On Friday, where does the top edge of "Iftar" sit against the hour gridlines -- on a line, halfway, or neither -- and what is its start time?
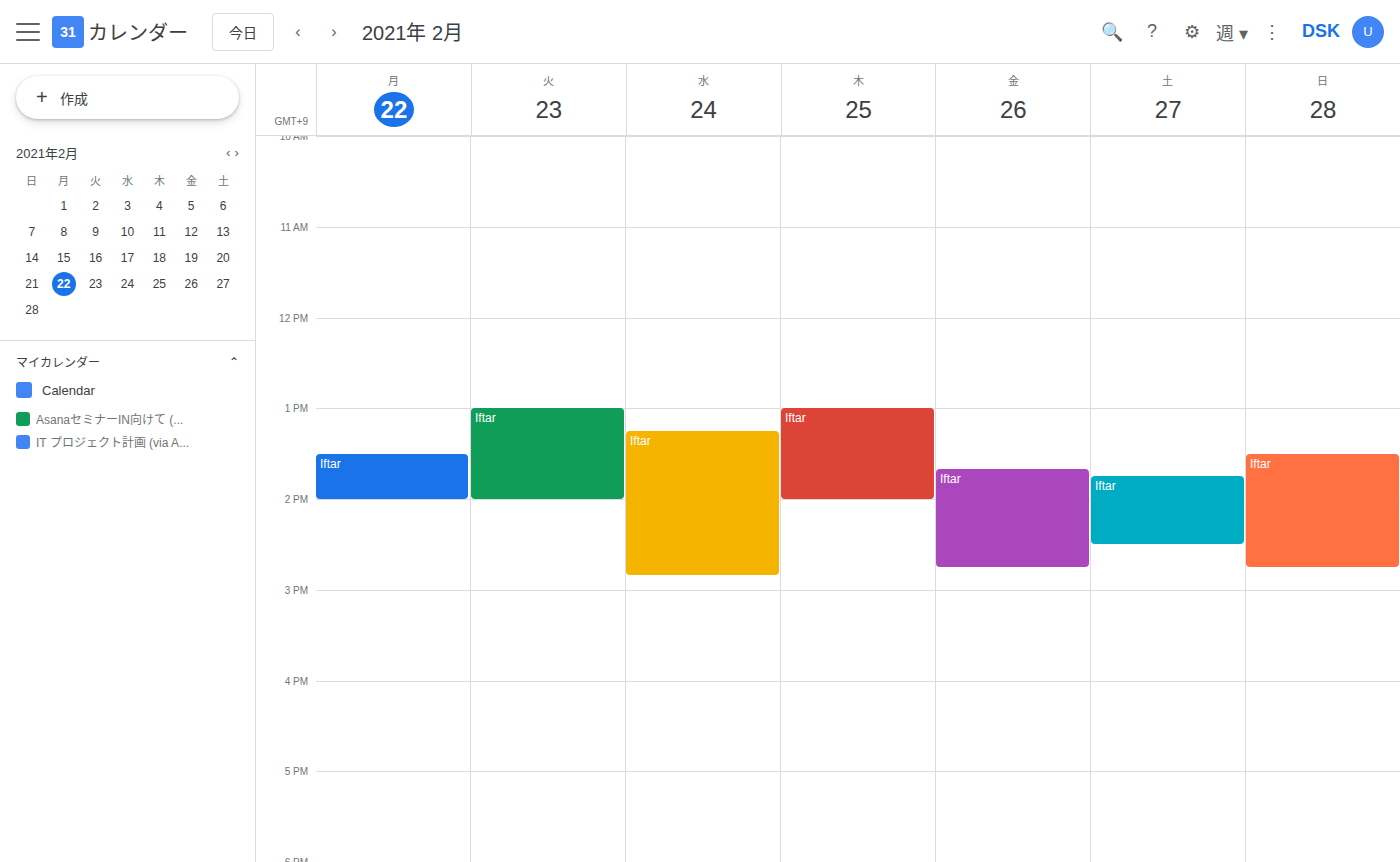
1:40 PM -- neither: 40 minutes below the 1 PM line and 20 minutes above the 2 PM line.